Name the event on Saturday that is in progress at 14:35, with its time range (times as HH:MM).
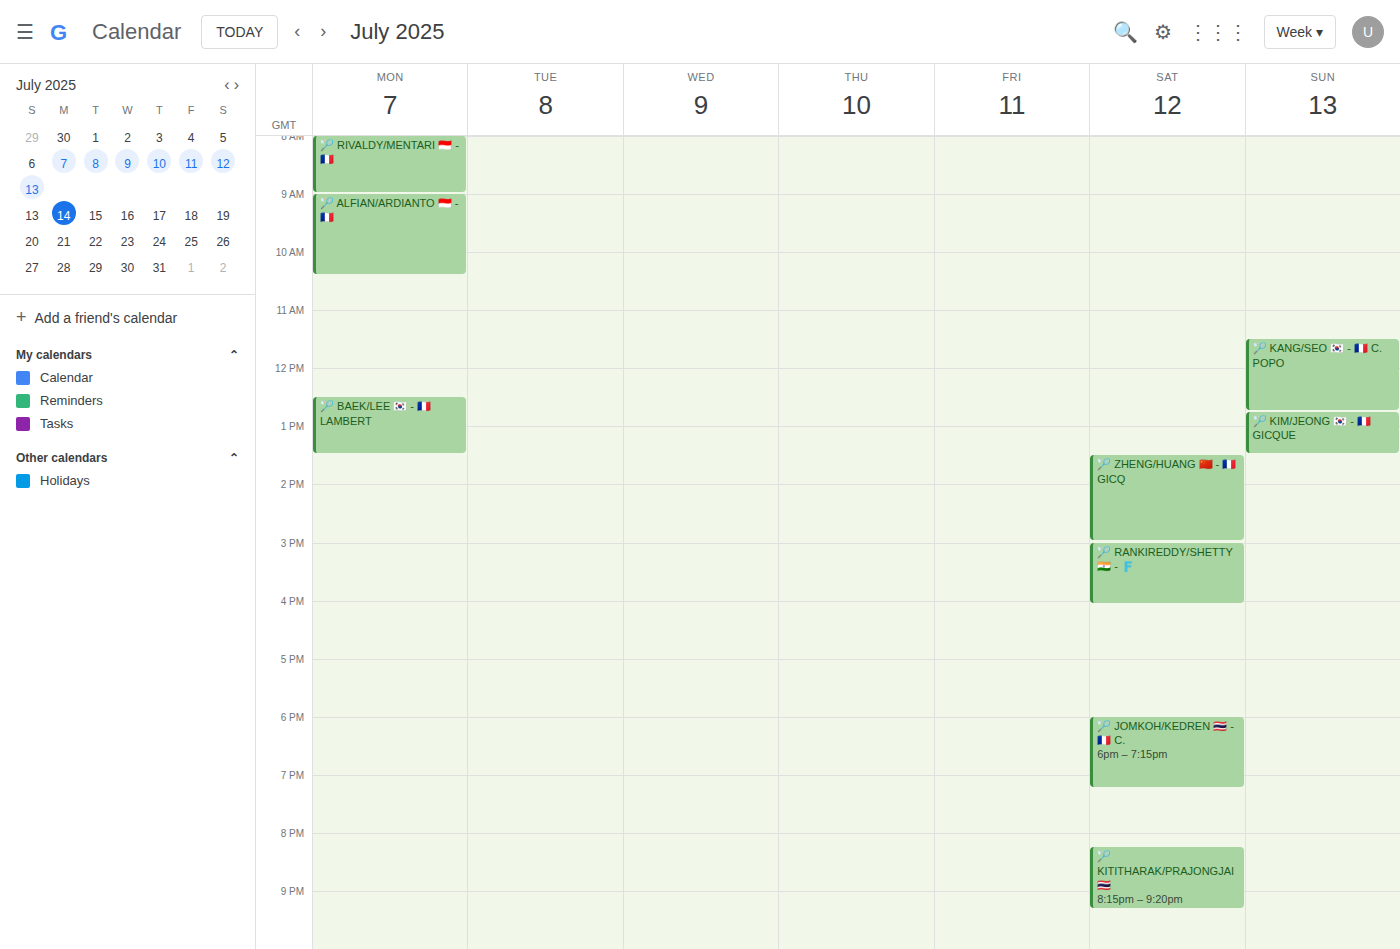
"🏸 ZHENG/HUANG 🇨🇳 - 🇫🇷 GICQ", 13:30 to 15:00